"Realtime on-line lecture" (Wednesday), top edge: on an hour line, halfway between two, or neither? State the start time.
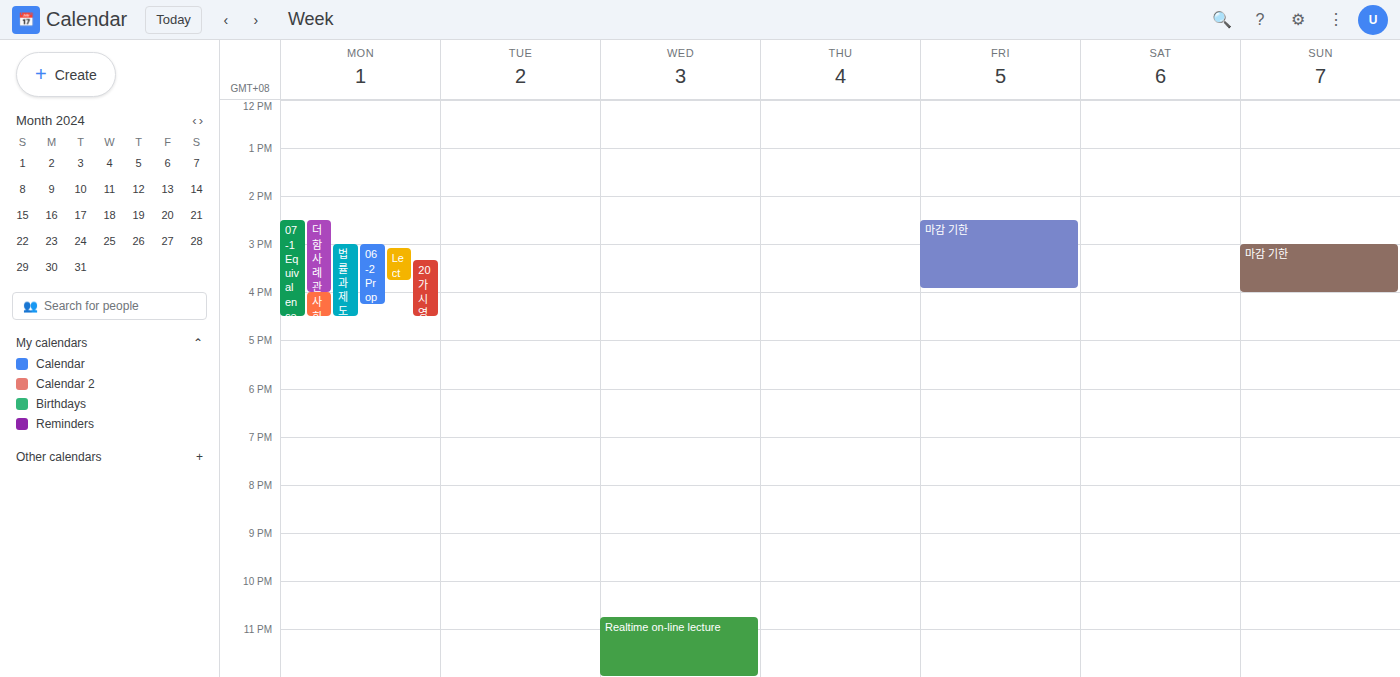
10:45 PM -- neither: three quarters of the way from the 10 PM line to the 11 PM line.